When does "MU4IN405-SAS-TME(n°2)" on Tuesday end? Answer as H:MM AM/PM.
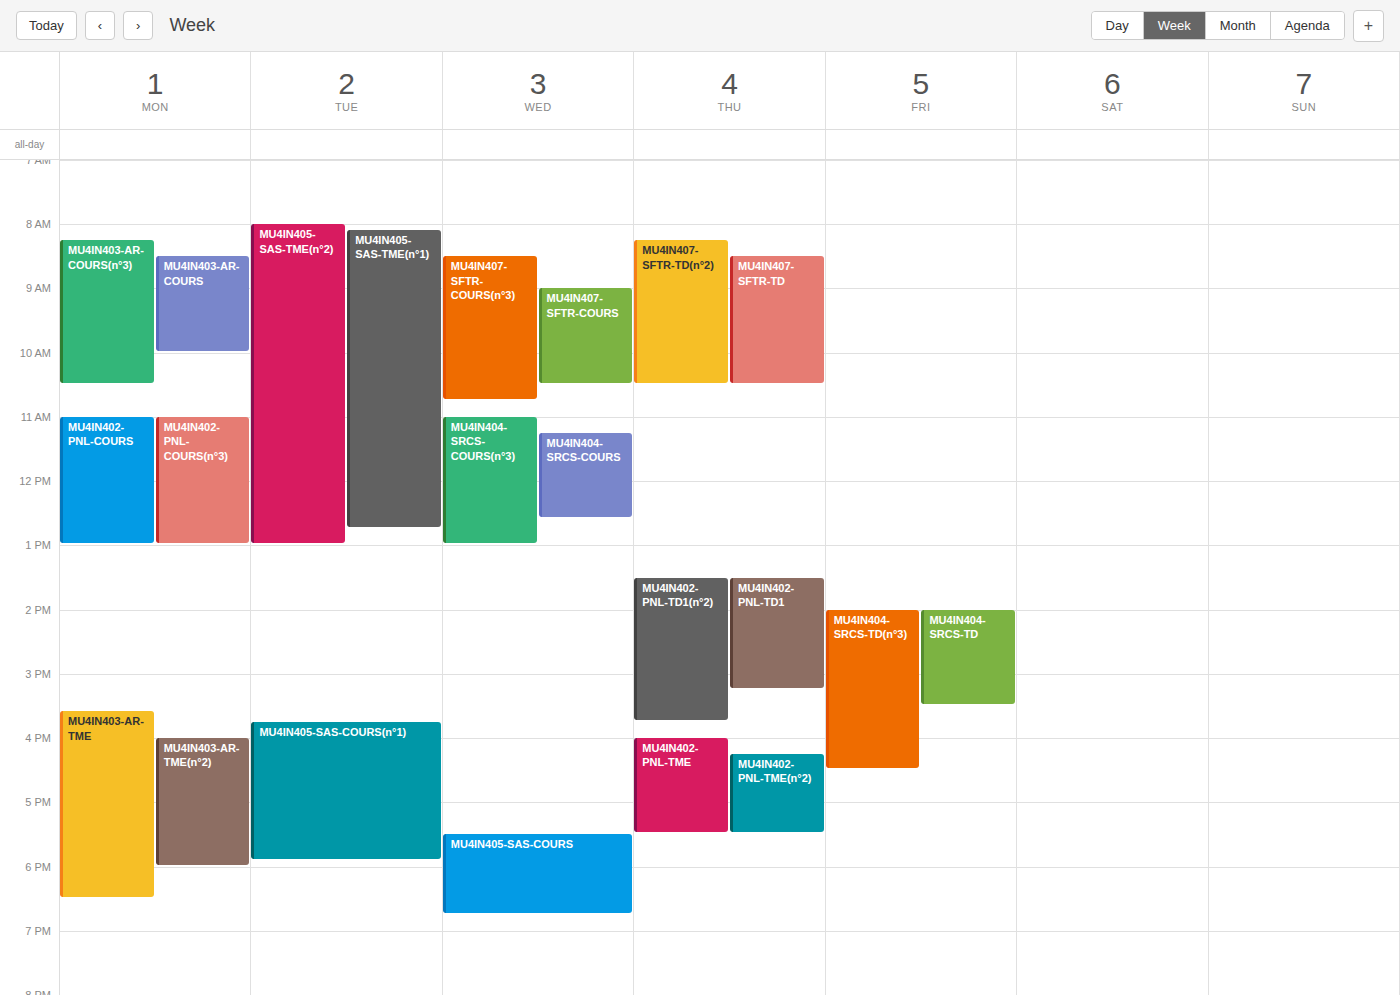
1:00 PM